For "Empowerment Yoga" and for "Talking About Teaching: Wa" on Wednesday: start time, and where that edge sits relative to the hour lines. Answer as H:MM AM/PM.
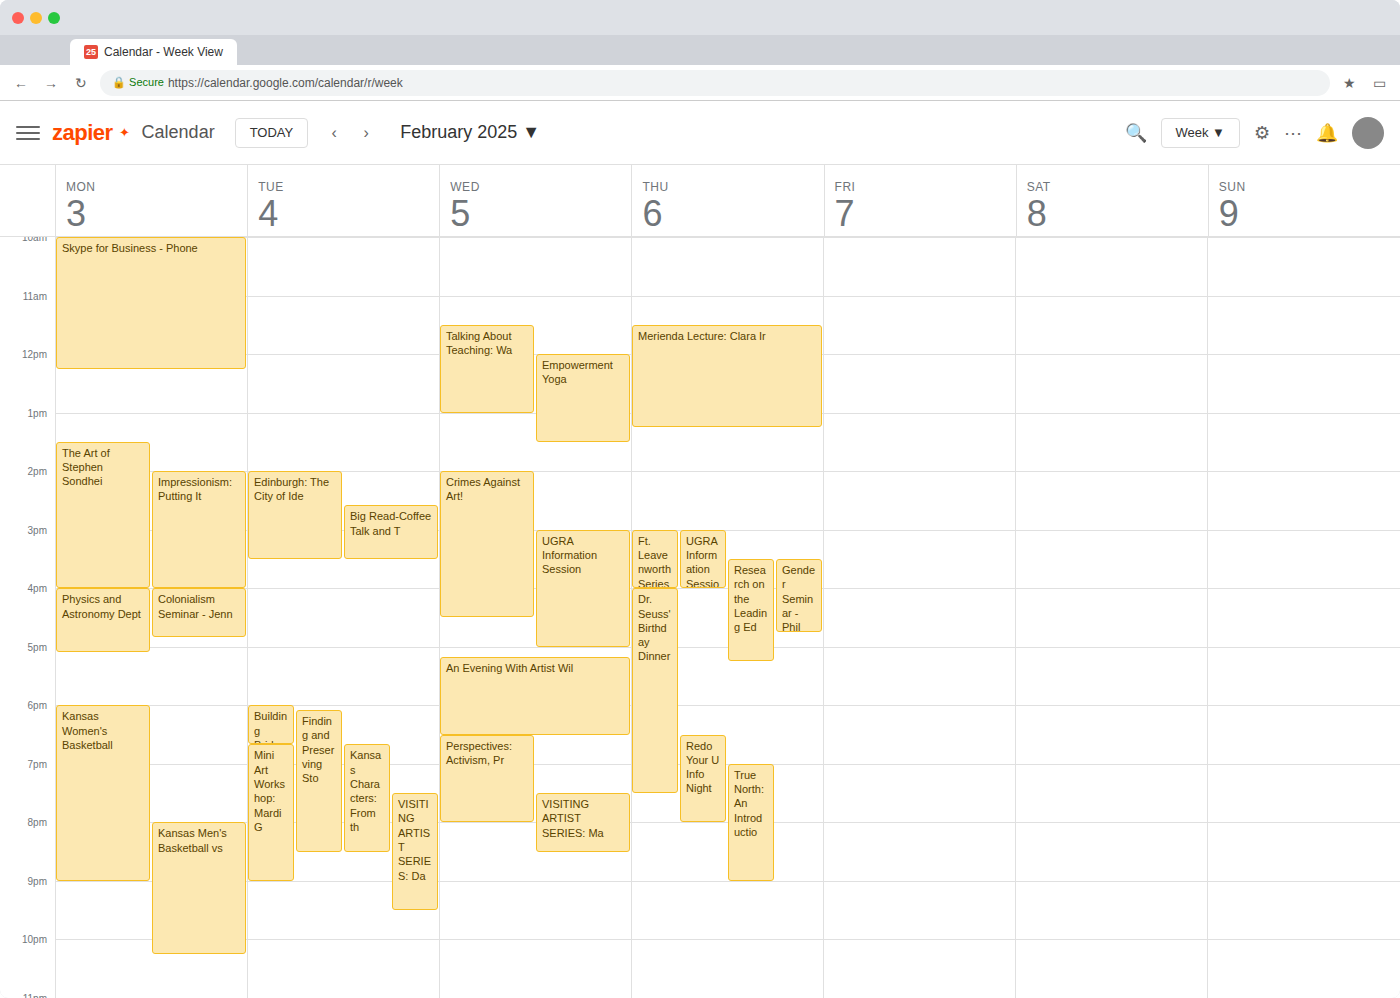
"Empowerment Yoga": 12:00 PM, exactly on the 12 PM line. "Talking About Teaching: Wa": 11:30 AM, halfway between the 11 AM and 12 PM lines.